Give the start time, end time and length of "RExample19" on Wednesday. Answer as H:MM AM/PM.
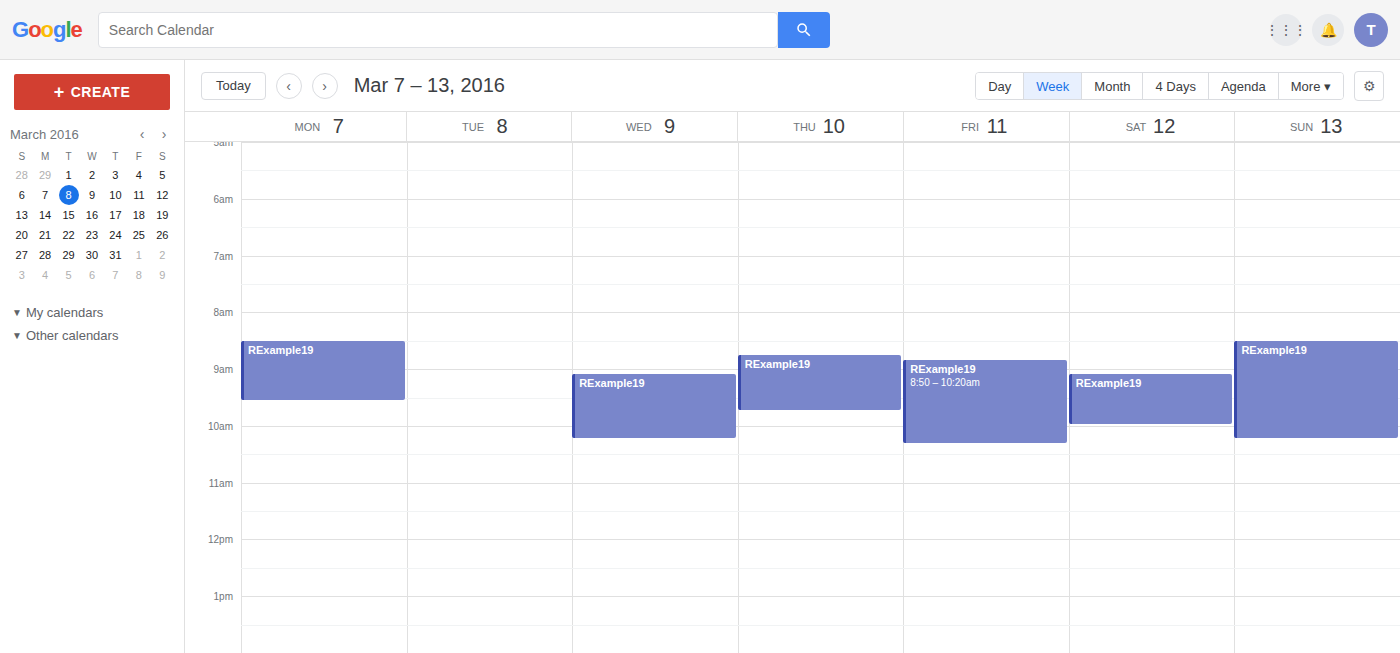
9:05 AM to 10:15 AM, 1 hour 10 minutes